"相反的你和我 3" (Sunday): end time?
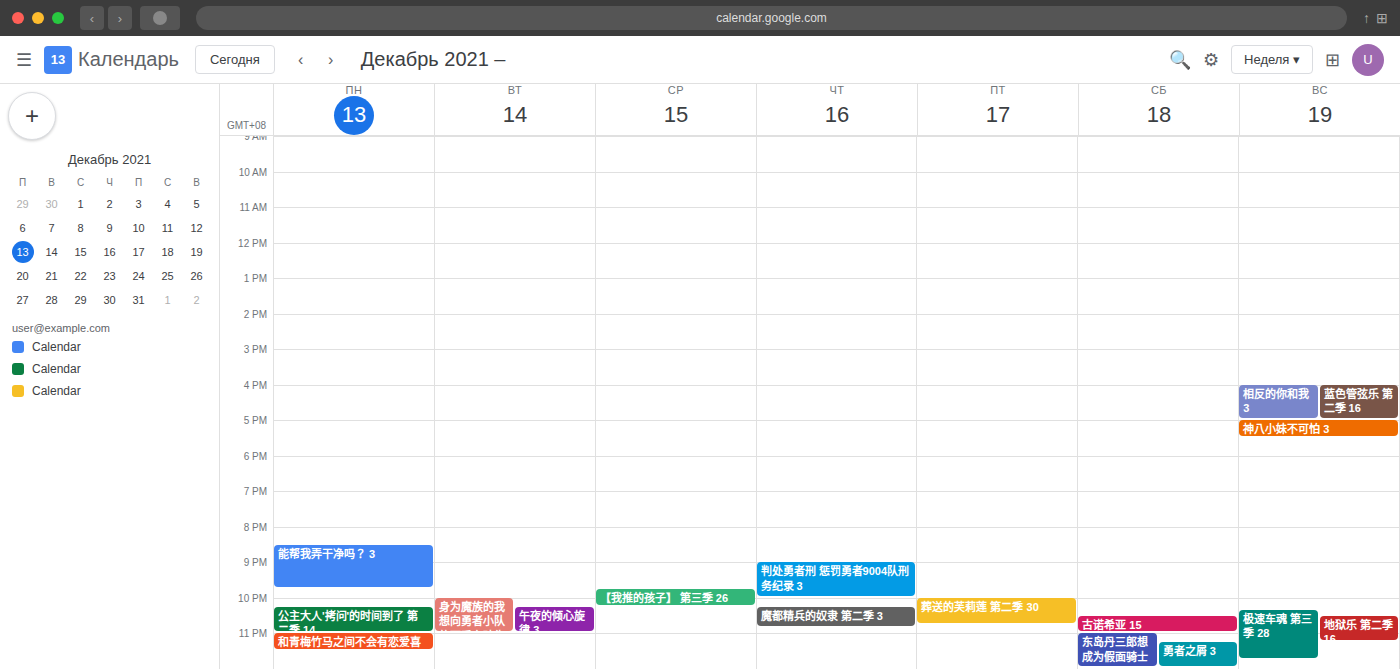
5:00 PM